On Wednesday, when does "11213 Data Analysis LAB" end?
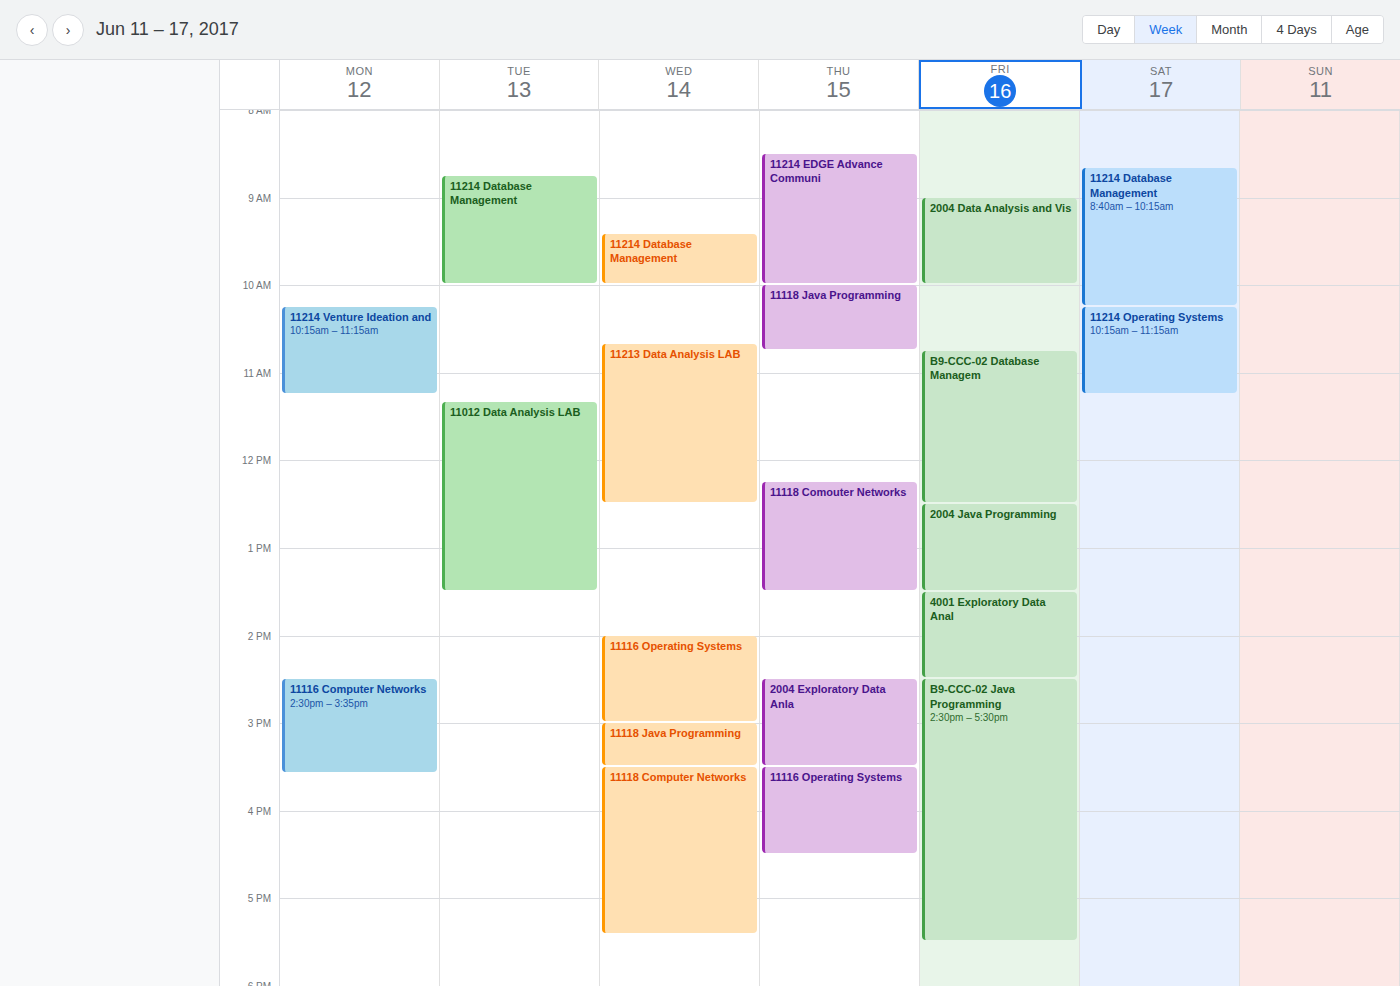
12:30 PM